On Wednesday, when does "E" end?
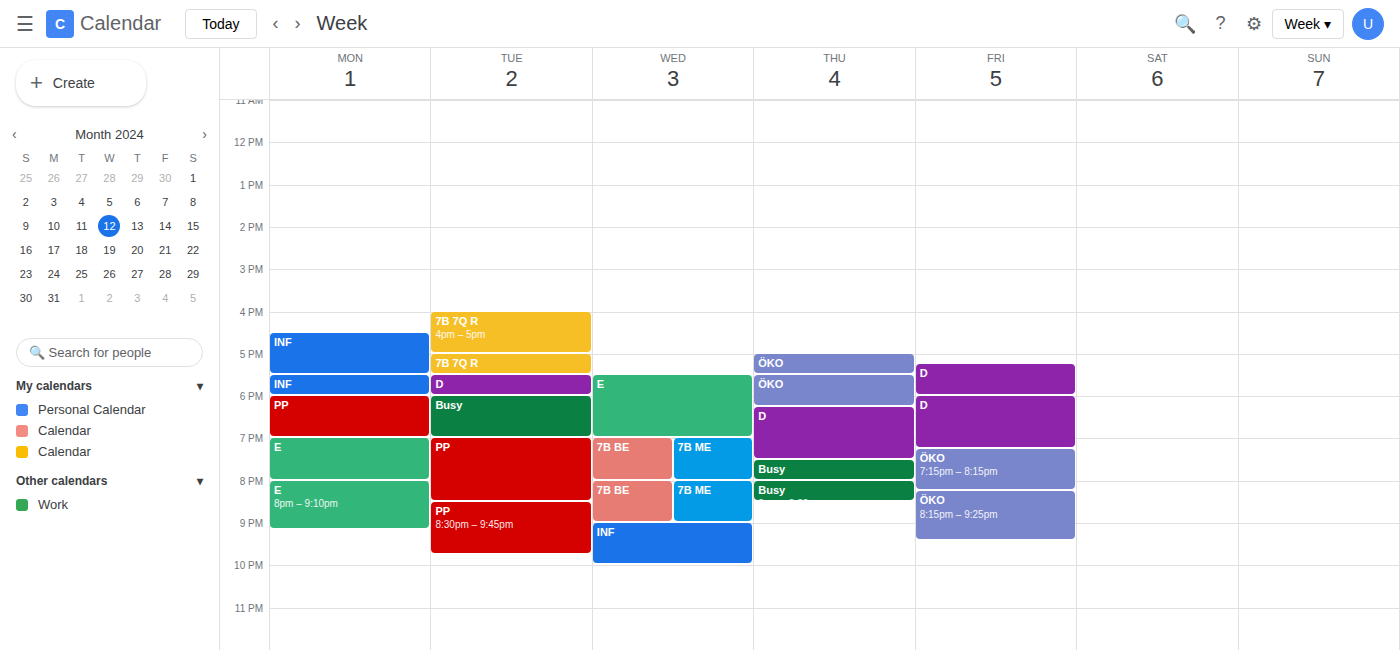
7:00 PM